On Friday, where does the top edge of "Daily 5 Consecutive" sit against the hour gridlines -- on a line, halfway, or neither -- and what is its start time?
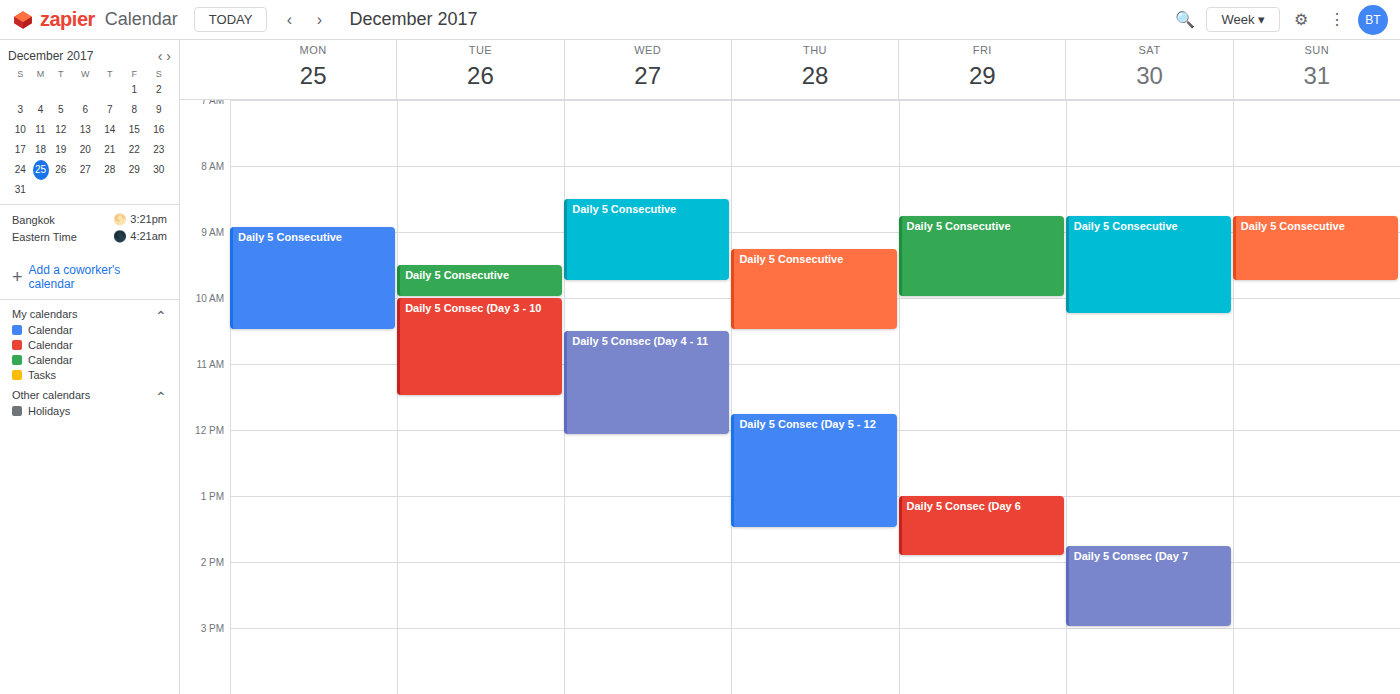
8:45 AM -- neither: three quarters of the way from the 8 AM line to the 9 AM line.